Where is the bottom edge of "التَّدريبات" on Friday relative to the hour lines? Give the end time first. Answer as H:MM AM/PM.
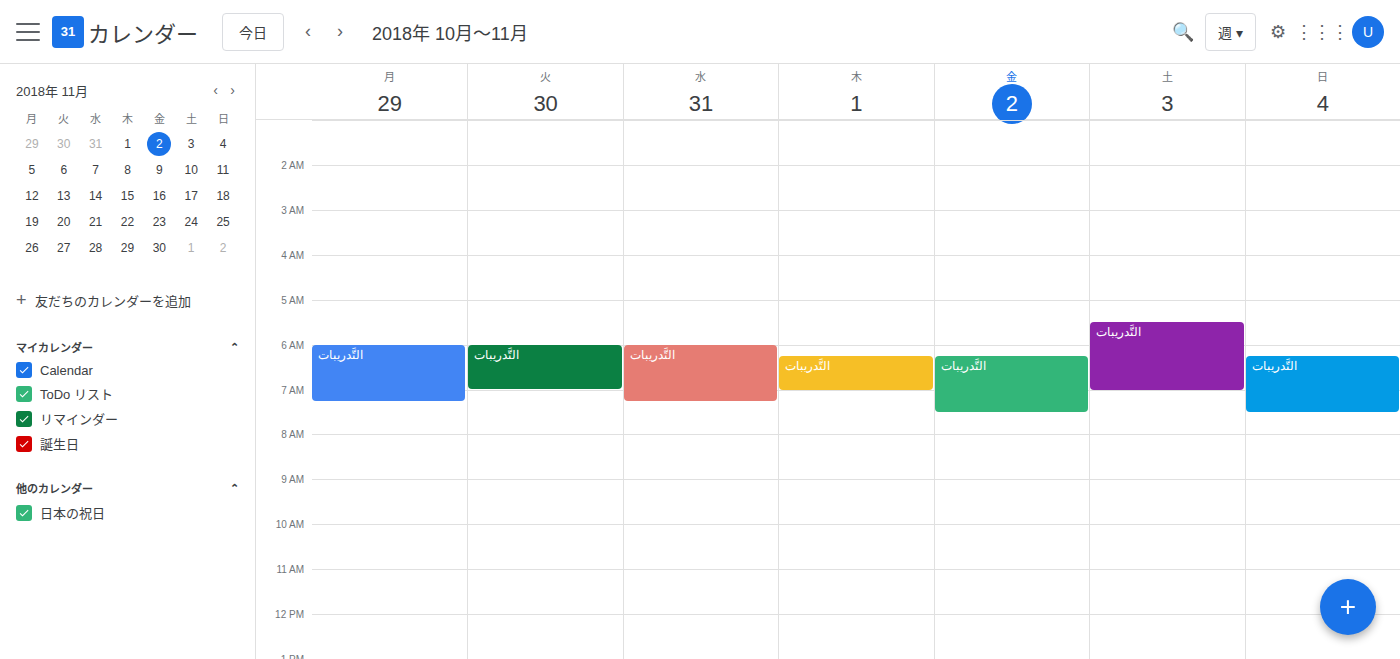
7:30 AM -- halfway between the 7 AM and 8 AM lines.